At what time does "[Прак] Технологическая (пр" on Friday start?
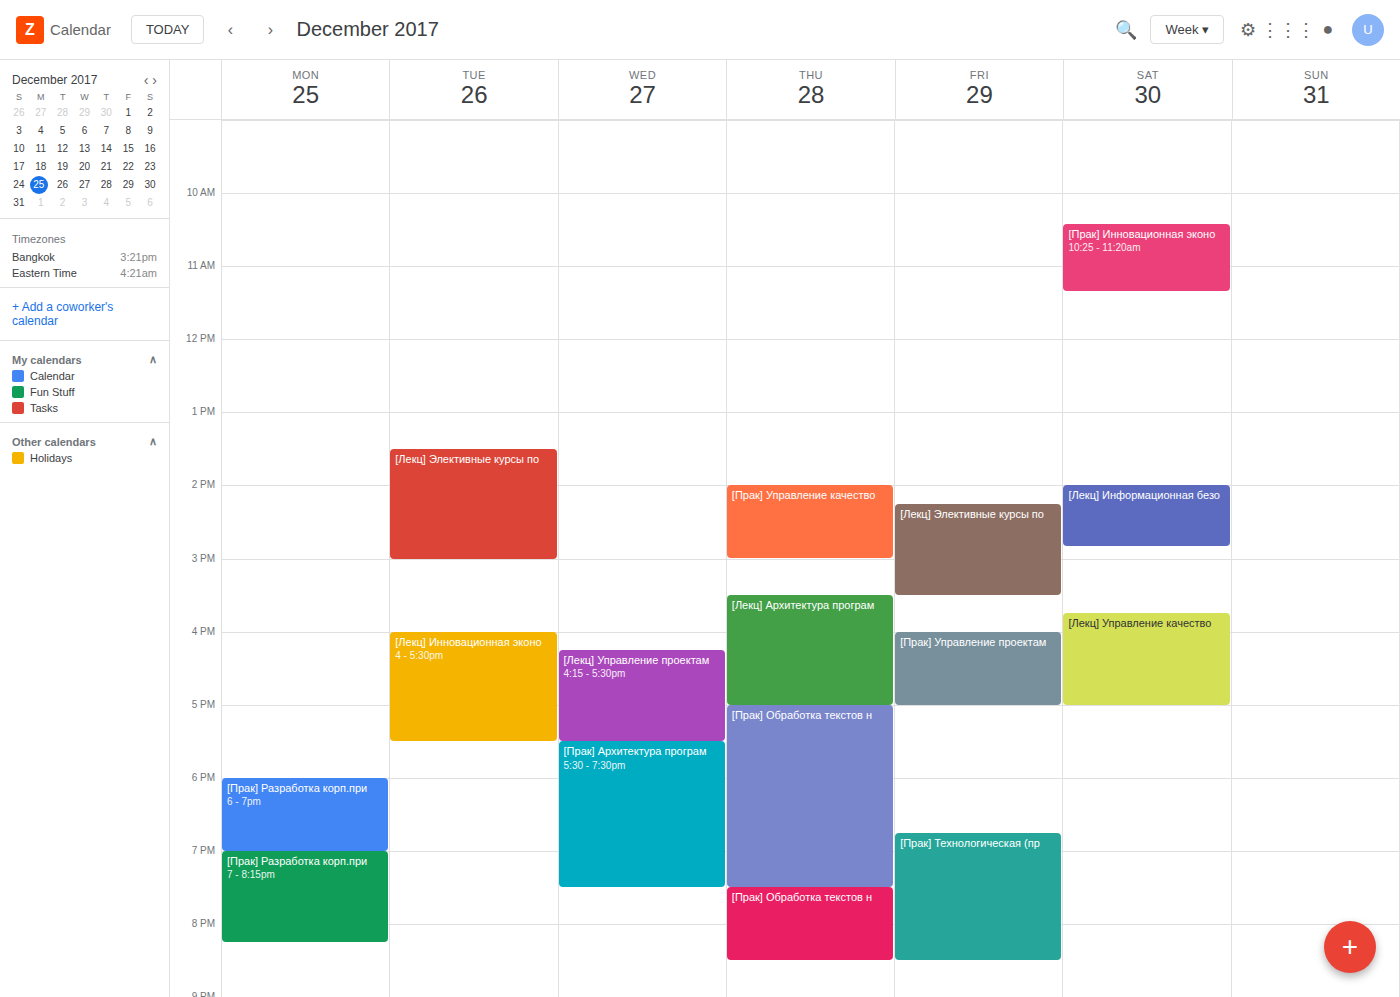
18:45